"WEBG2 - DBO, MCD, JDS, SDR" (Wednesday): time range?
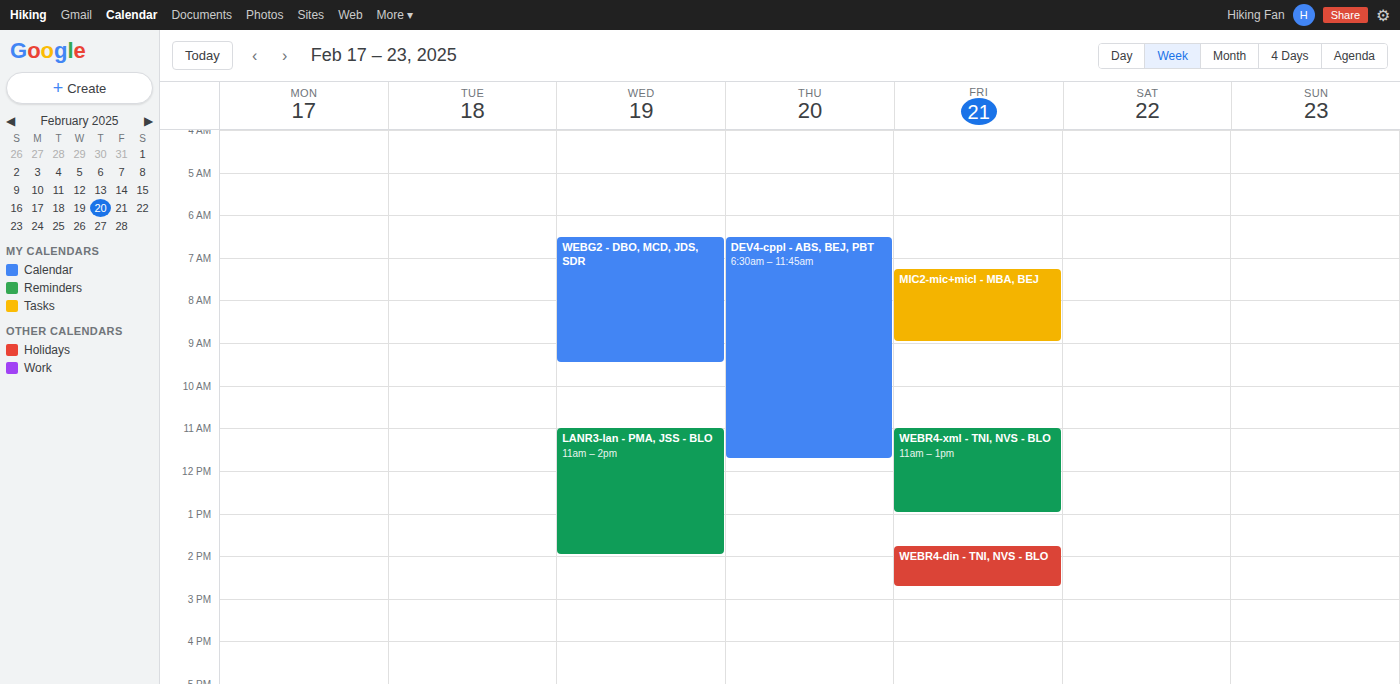
06:30 to 09:30